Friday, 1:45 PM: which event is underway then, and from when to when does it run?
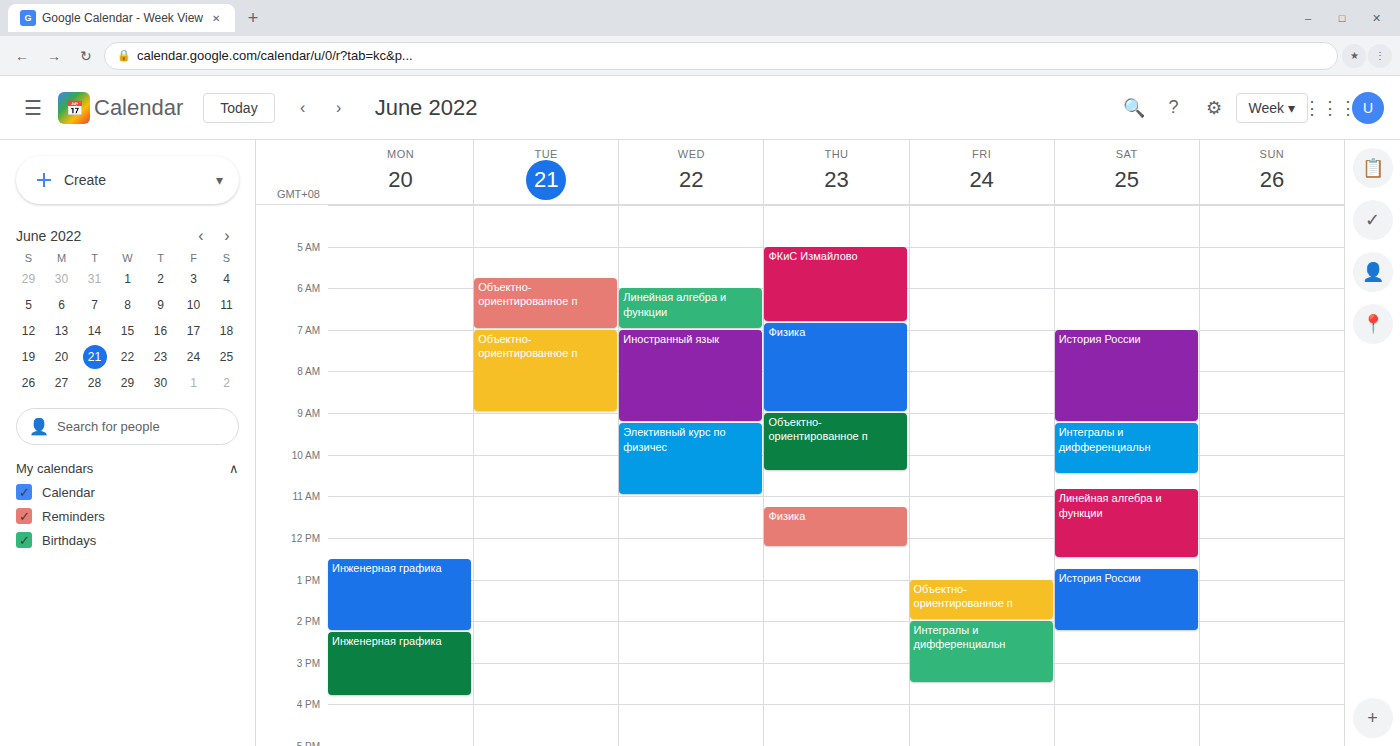
"Объектно-ориентированное п", 1:00 PM to 2:00 PM